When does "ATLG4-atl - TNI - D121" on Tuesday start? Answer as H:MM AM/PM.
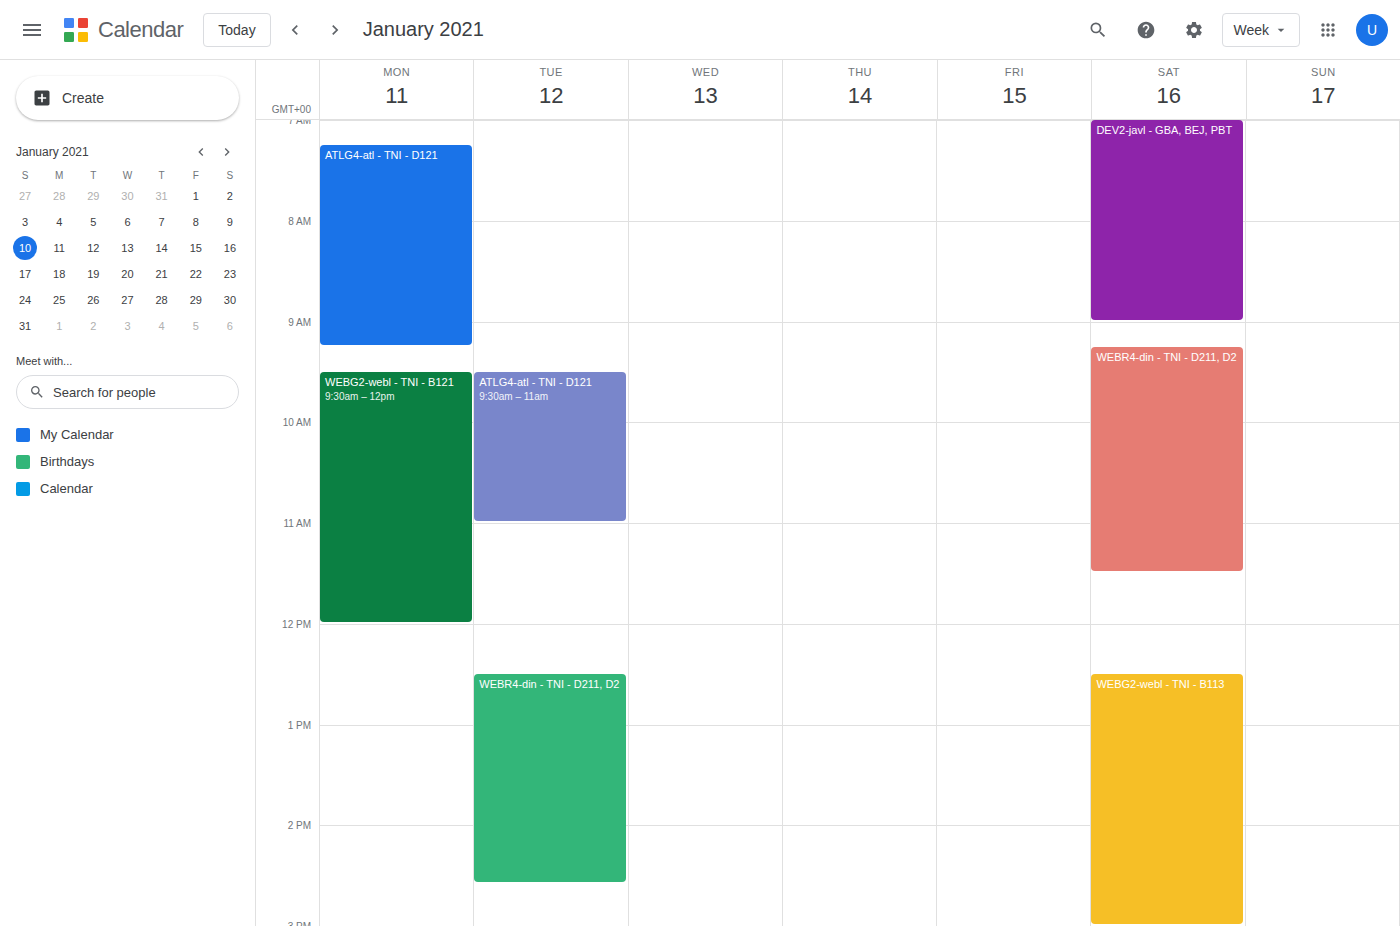
9:30 AM